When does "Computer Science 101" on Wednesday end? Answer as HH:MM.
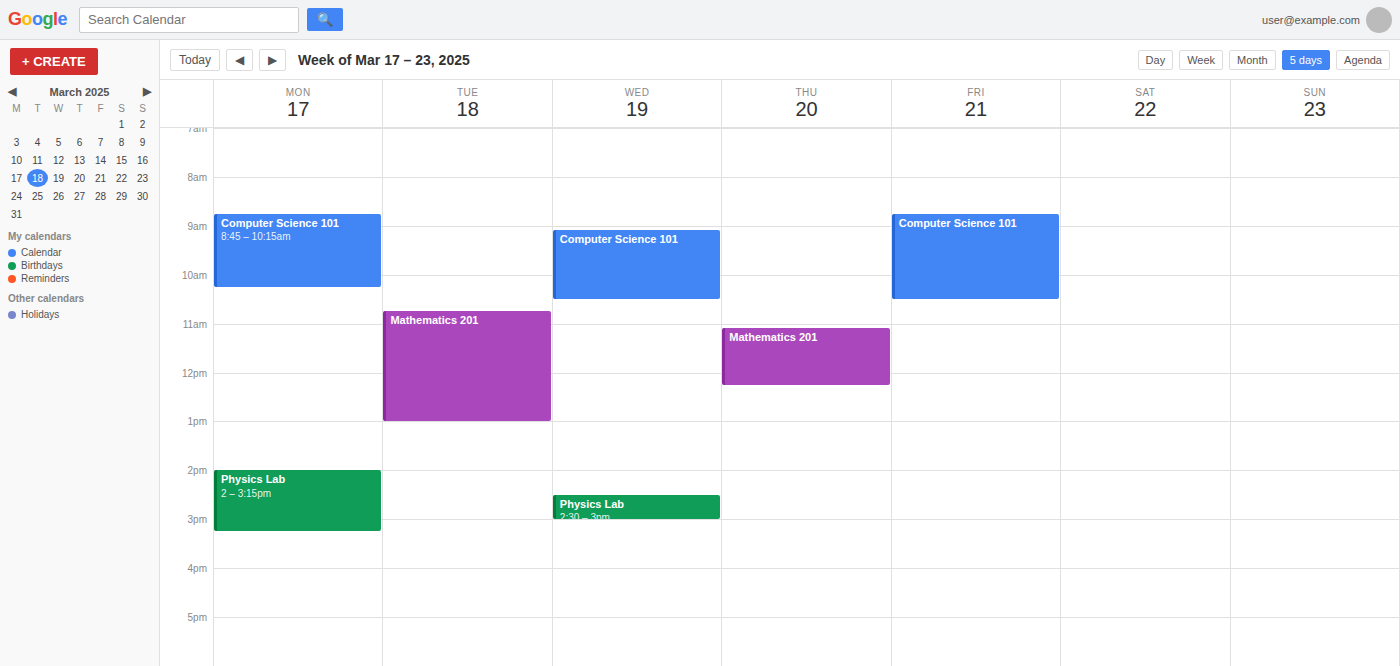
10:30